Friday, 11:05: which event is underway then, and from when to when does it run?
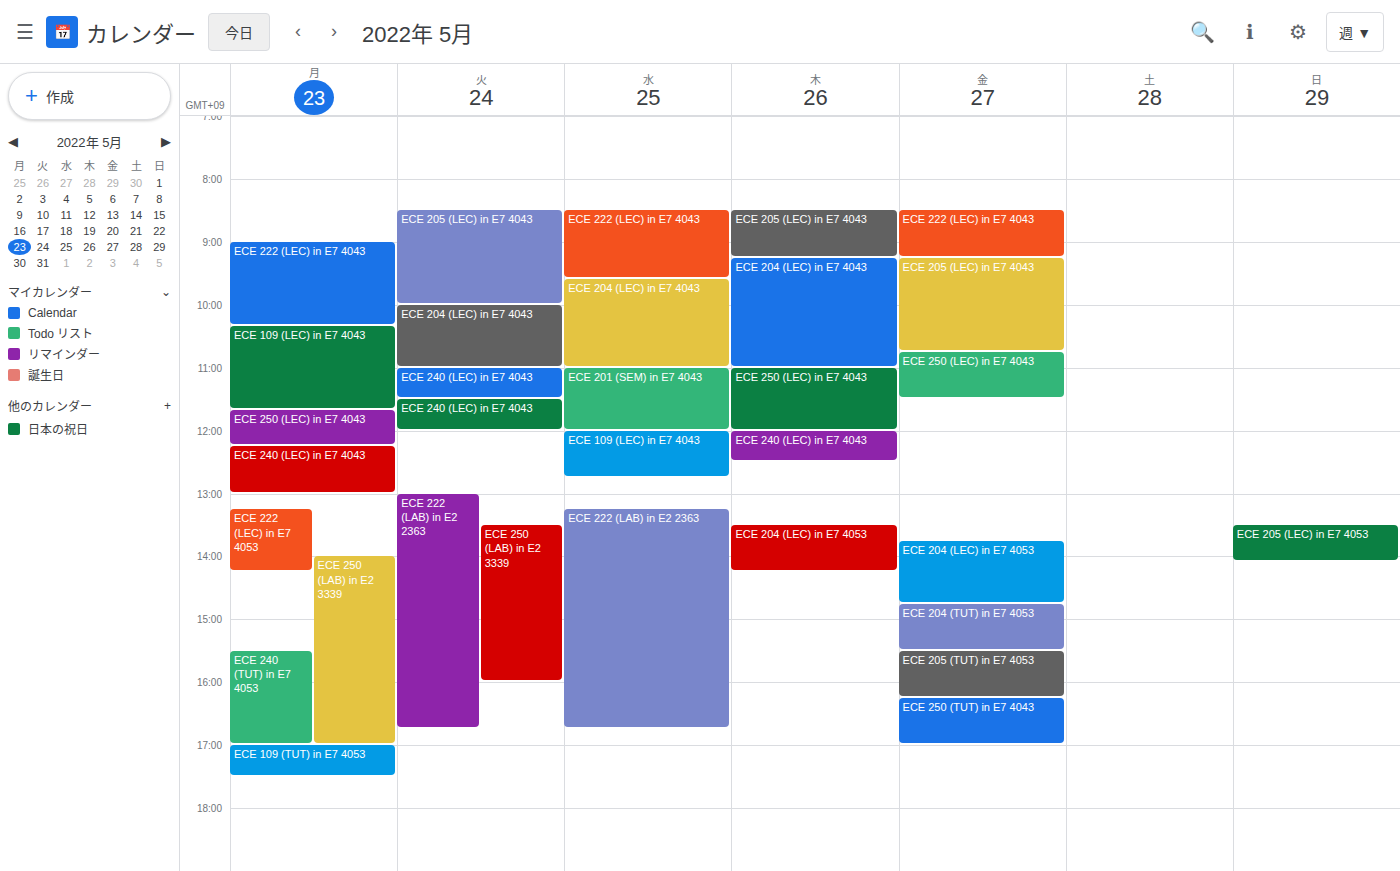
"ECE 250 (LEC) in E7 4043", 10:45 to 11:30